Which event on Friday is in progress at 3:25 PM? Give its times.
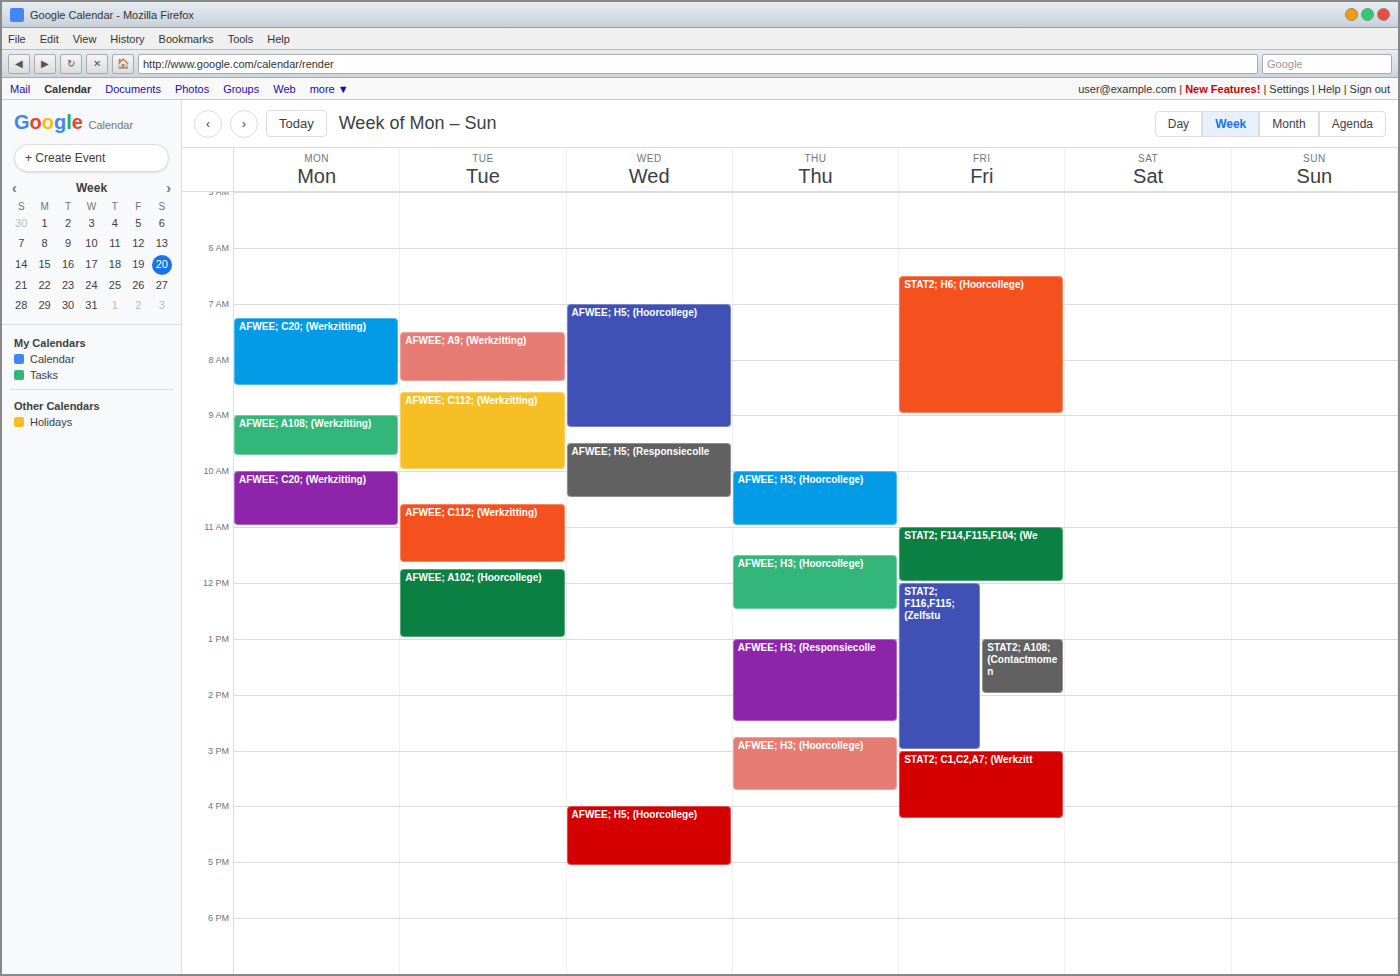
"STAT2; C1,C2,A7; (Werkzitt", 3:00 PM to 4:15 PM